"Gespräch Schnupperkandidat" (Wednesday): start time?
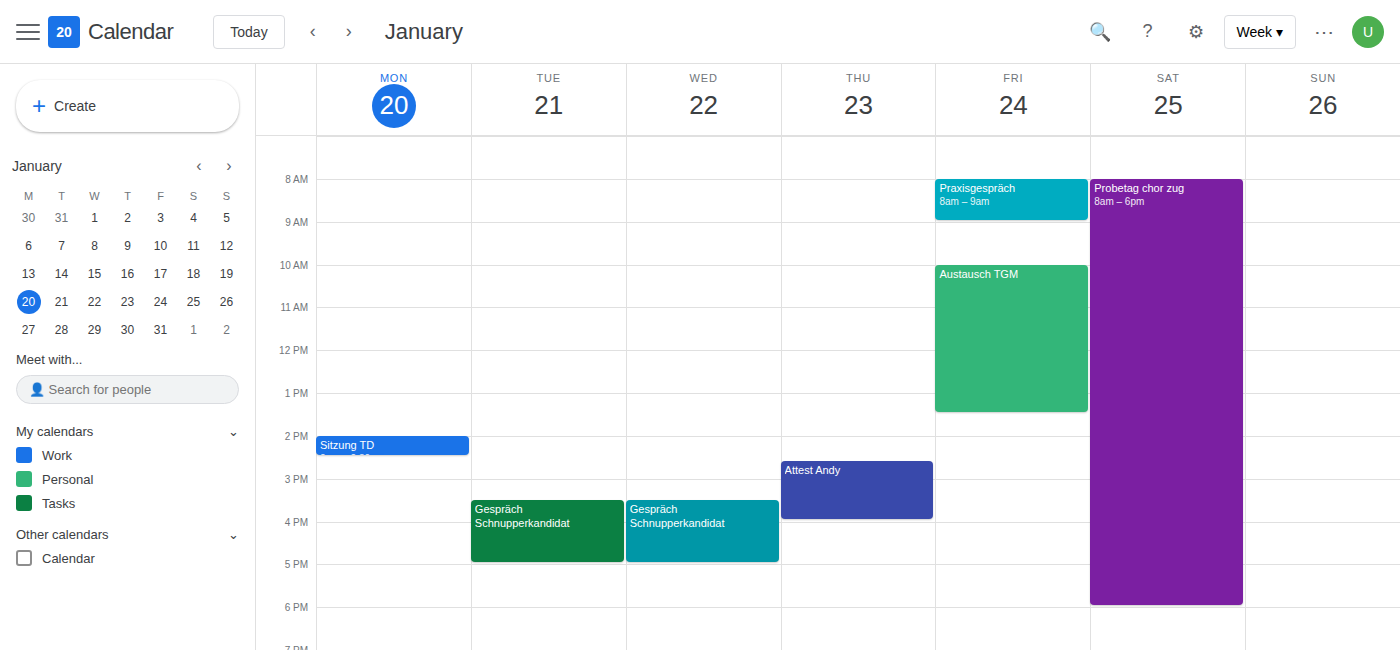
3:30 PM